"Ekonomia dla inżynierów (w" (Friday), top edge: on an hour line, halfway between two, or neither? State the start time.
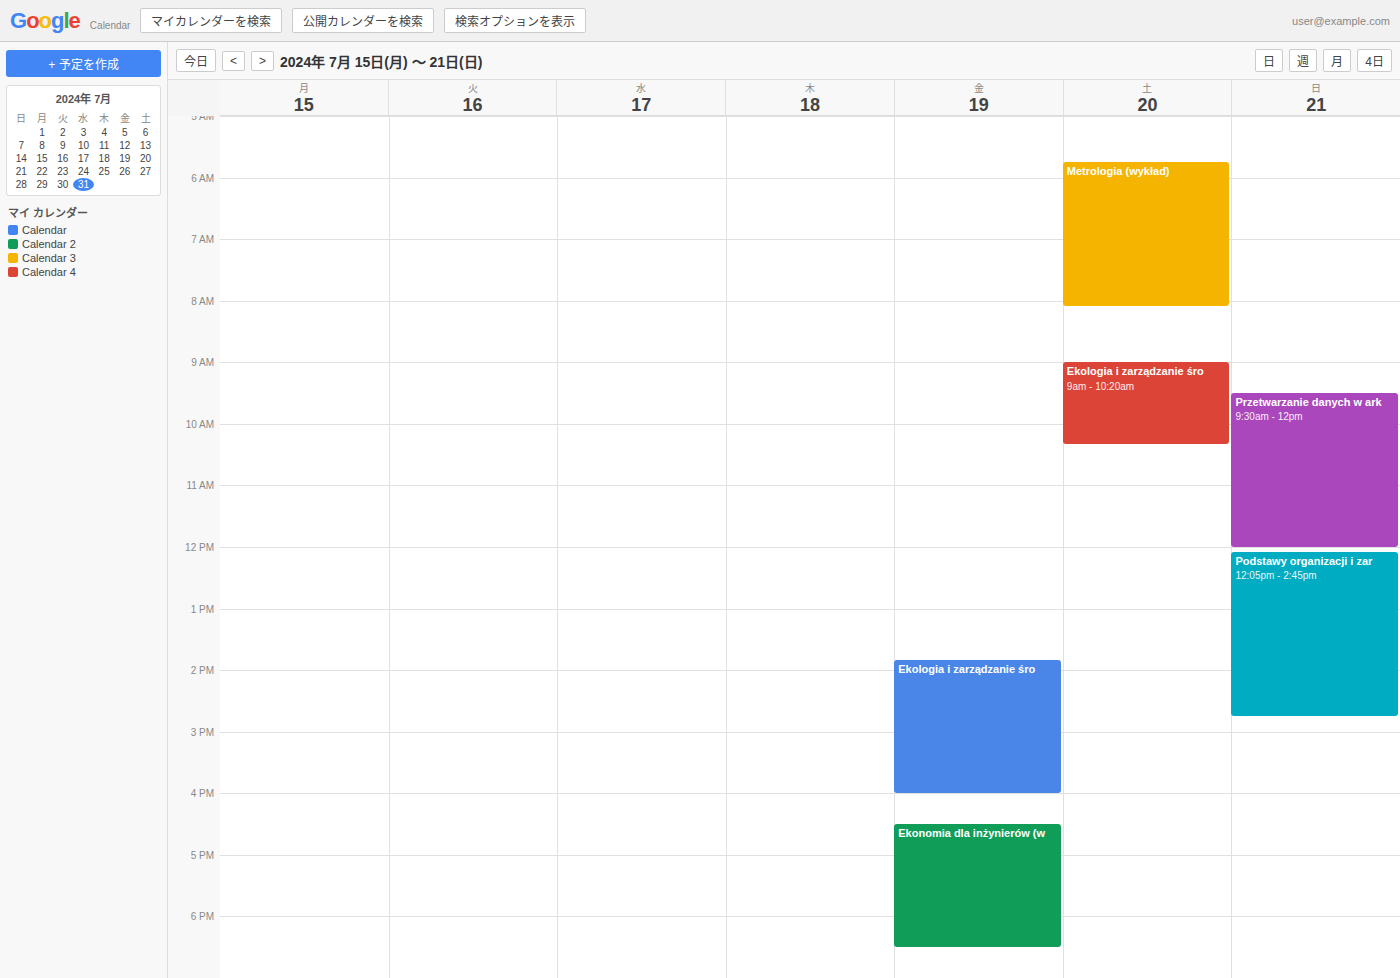
4:30 PM -- halfway between the 4 PM and 5 PM lines.